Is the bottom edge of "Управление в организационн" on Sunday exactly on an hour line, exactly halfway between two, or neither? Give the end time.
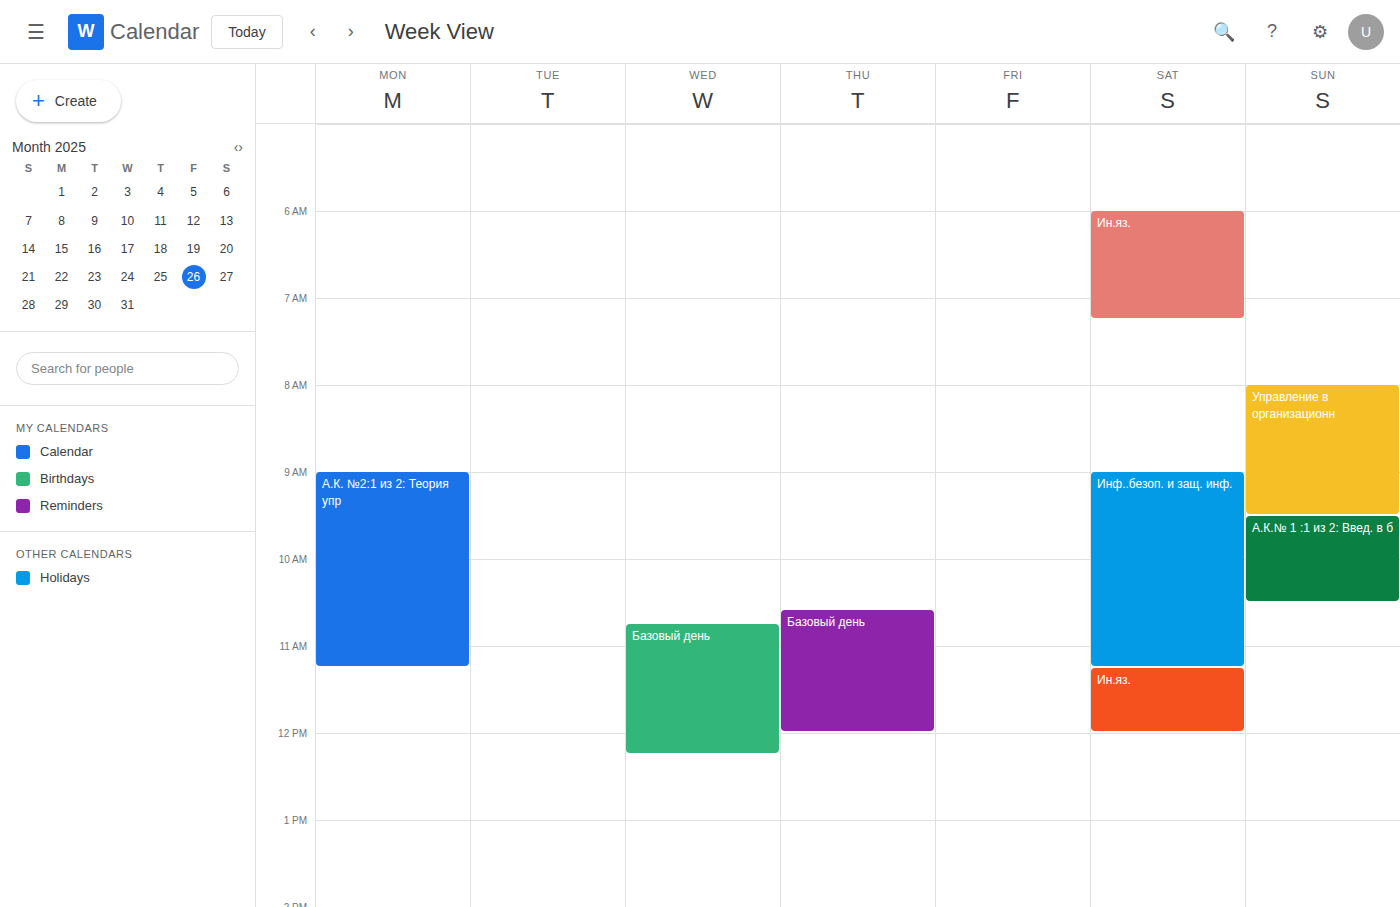
9:30 AM -- halfway between the 9 AM and 10 AM lines.